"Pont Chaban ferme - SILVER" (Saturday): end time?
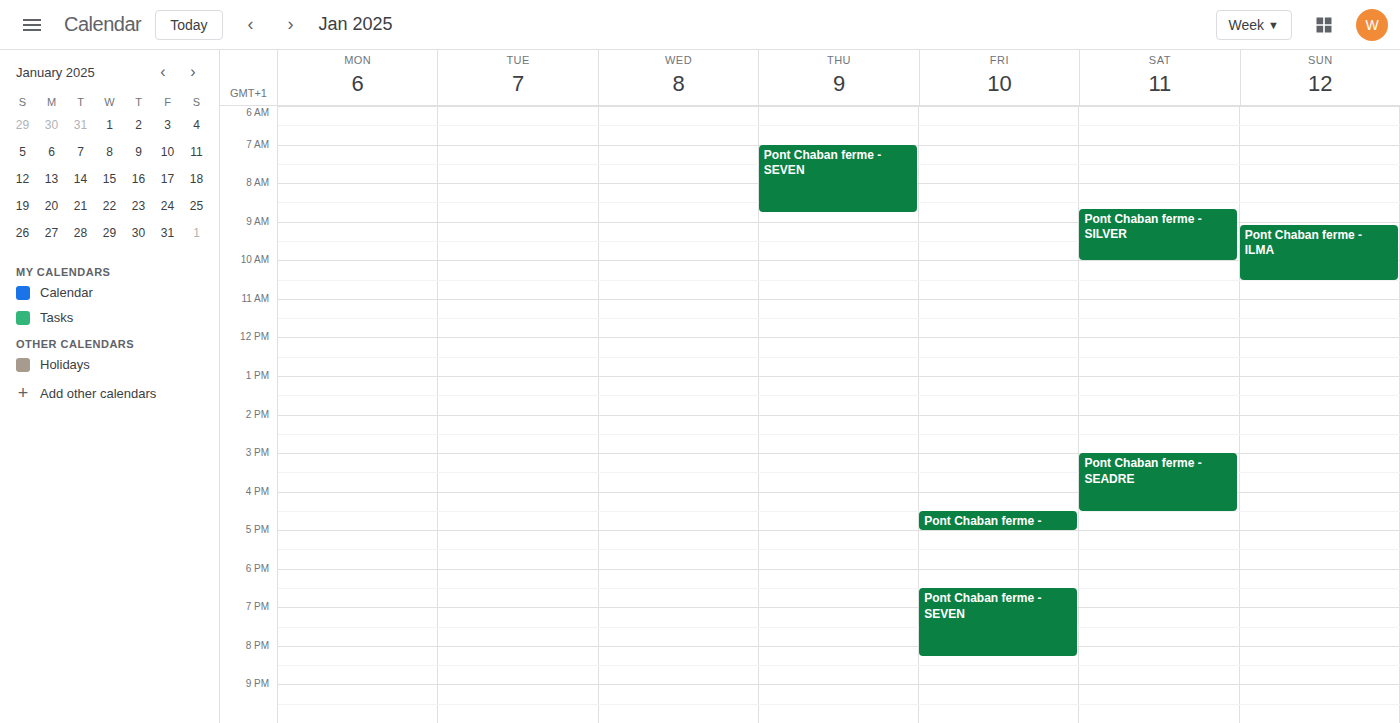
10:00 AM